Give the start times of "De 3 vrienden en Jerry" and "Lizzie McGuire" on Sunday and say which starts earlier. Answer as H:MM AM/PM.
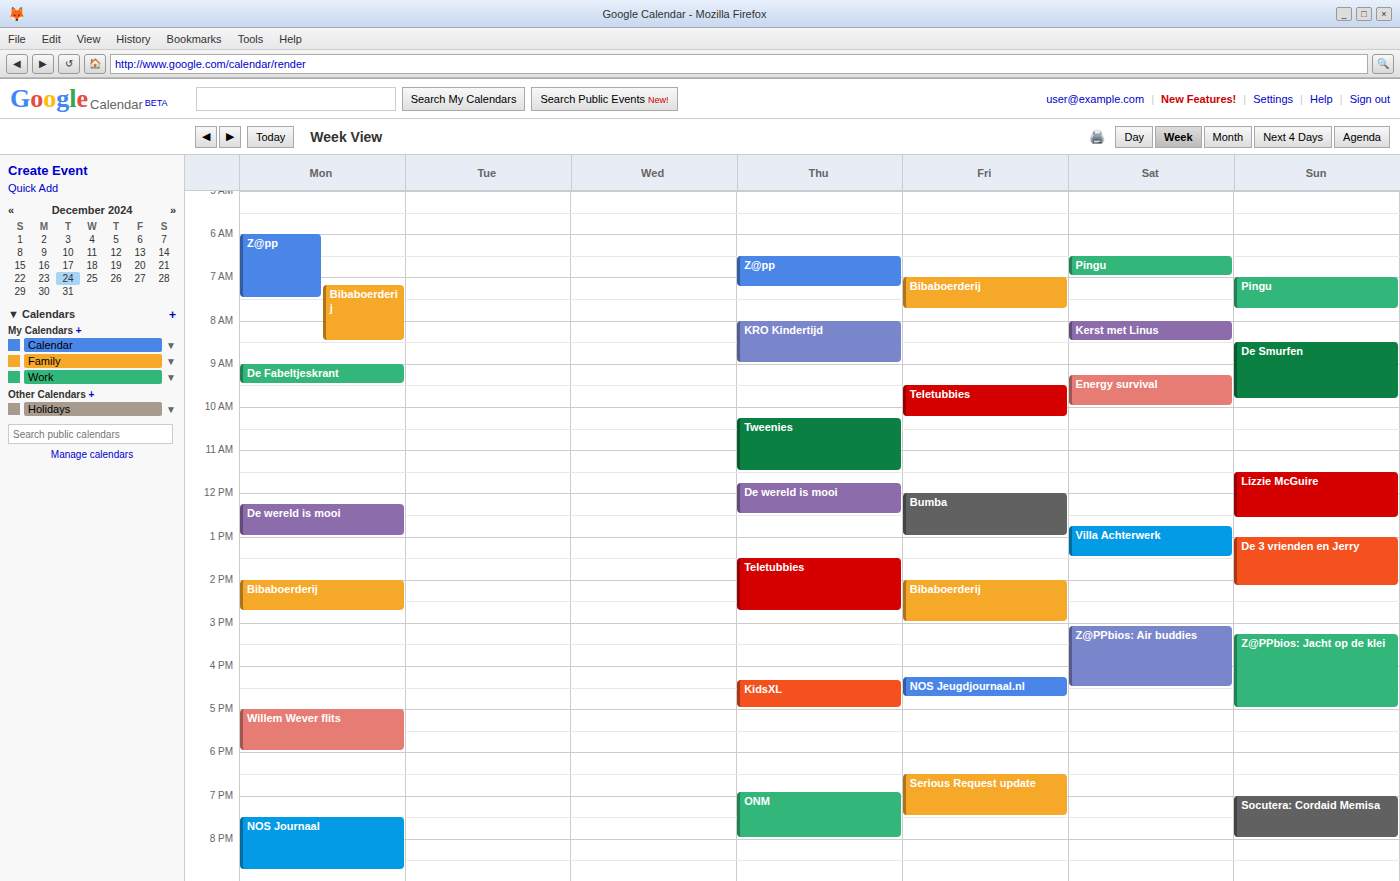
"Lizzie McGuire" 11:30 AM; "De 3 vrienden en Jerry" 1:00 PM.